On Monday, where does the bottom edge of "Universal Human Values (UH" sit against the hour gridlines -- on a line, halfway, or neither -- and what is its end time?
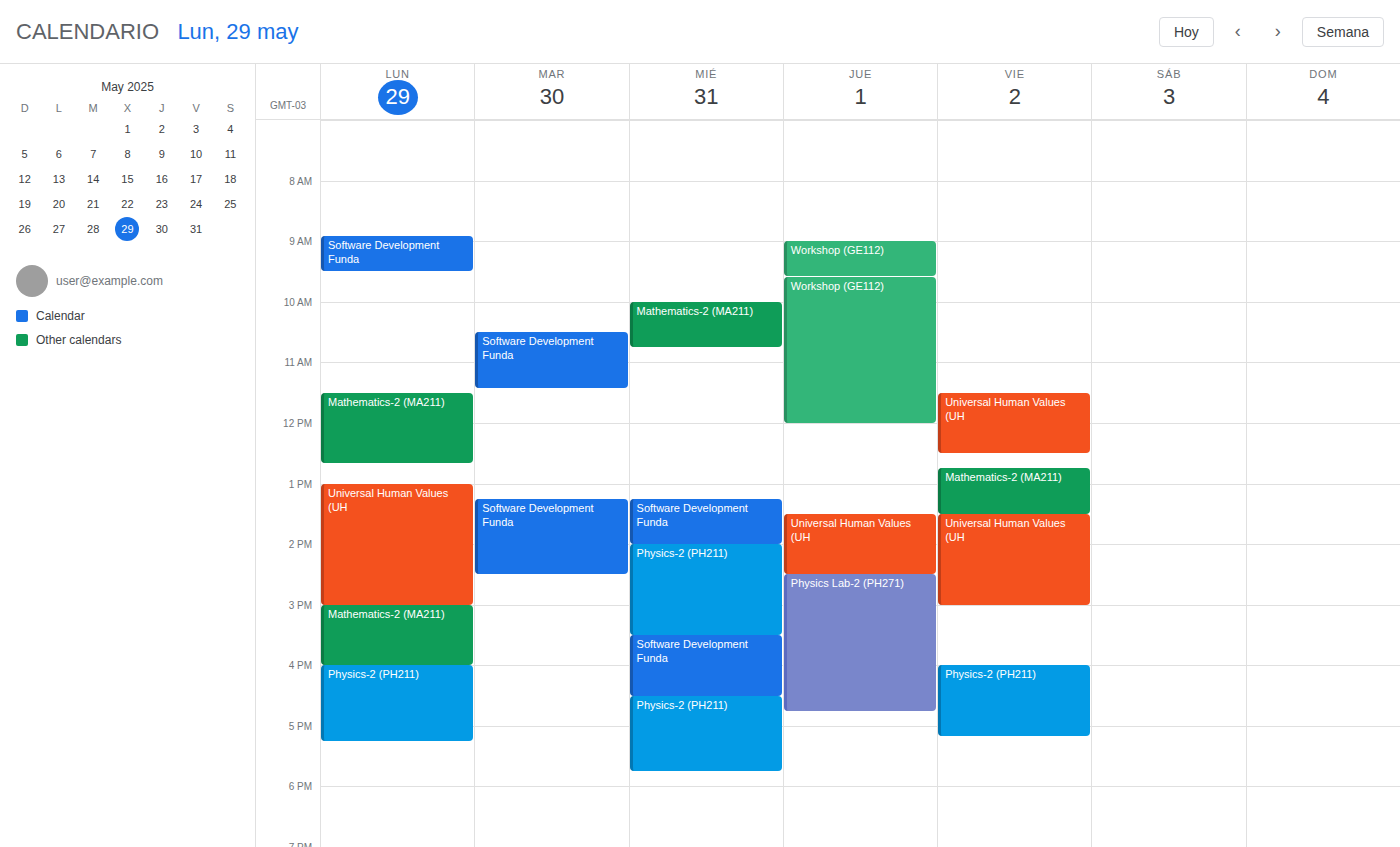
15:00 -- exactly on the 15:00 line.